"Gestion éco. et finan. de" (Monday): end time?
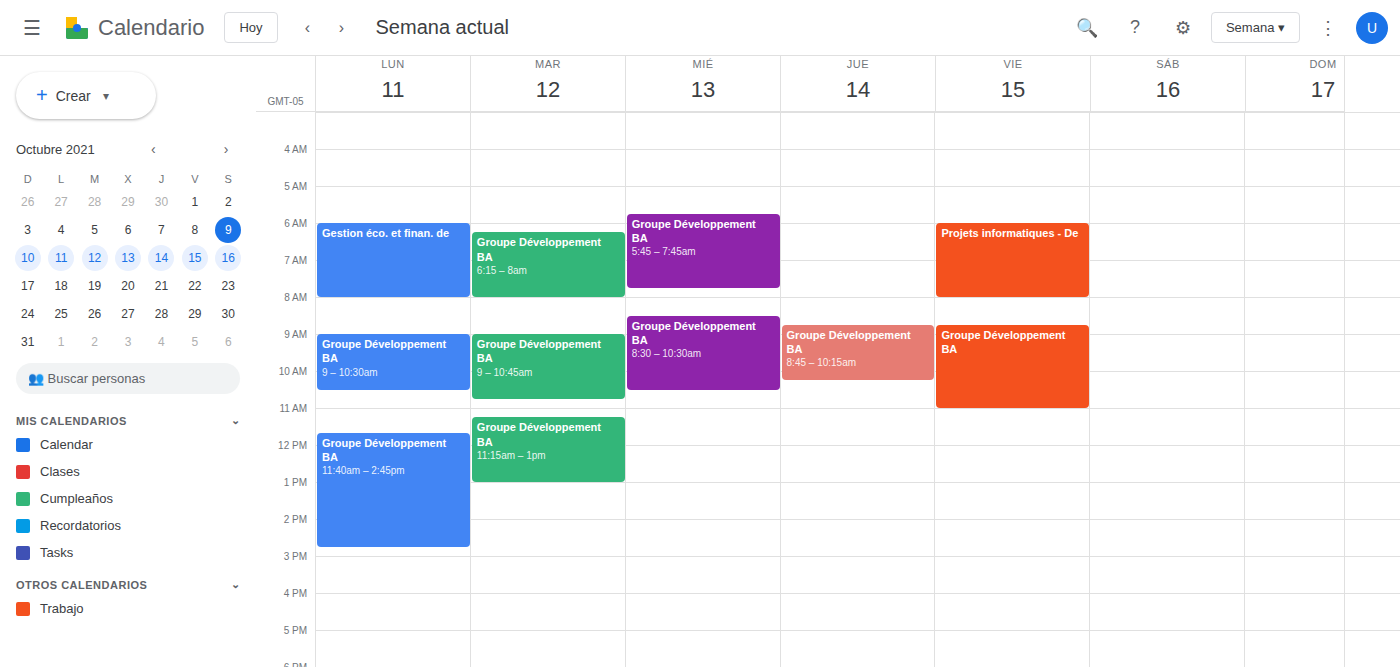
8:00 AM